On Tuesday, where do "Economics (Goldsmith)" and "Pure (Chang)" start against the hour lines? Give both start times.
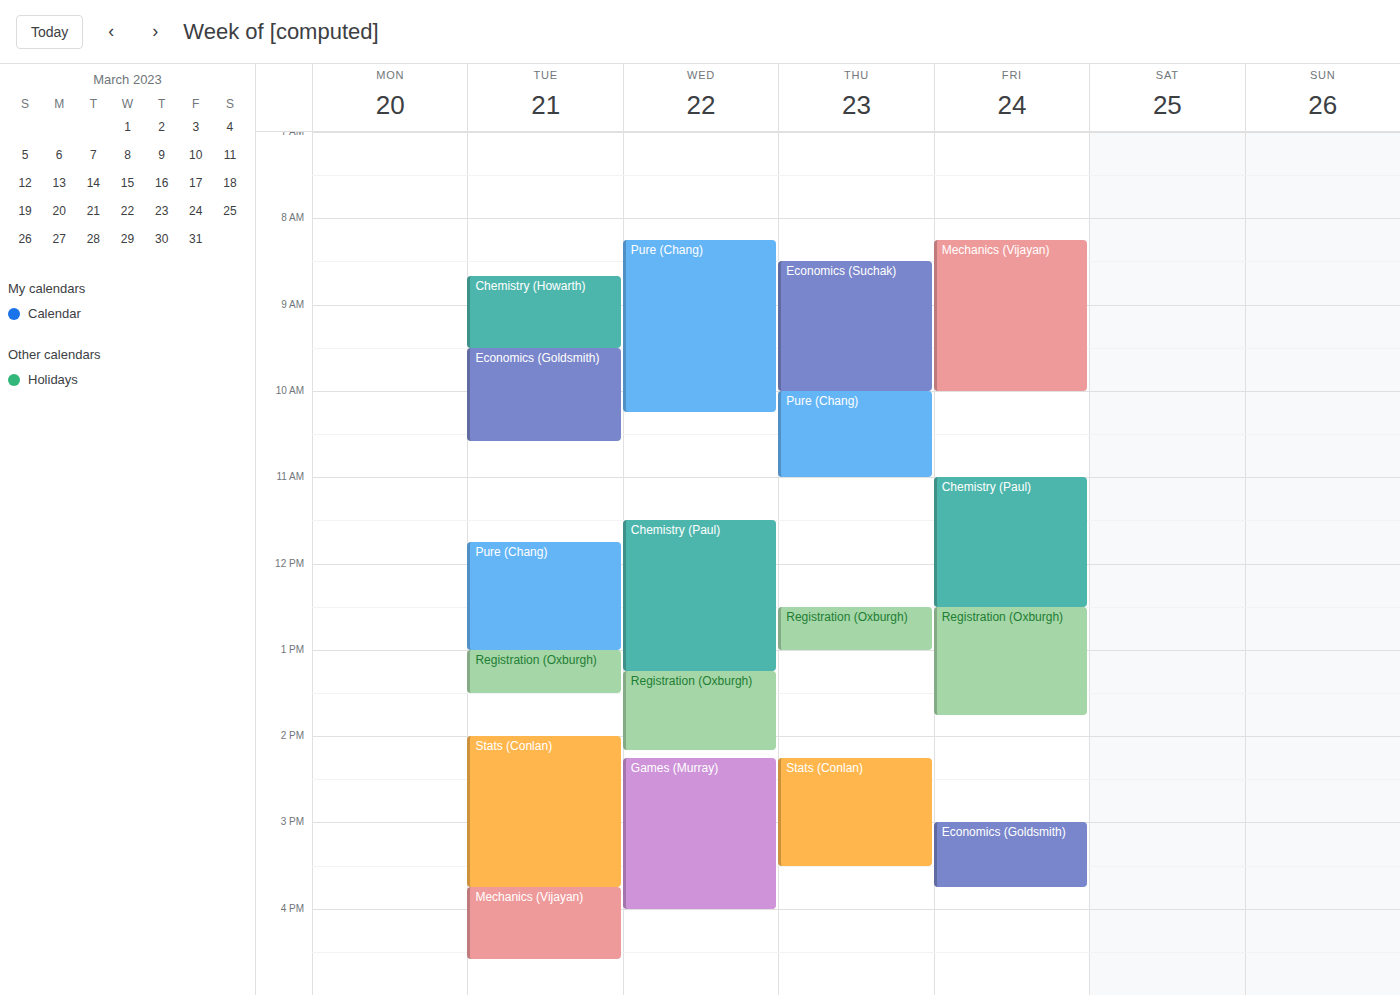
"Economics (Goldsmith)": 09:30, halfway between the 09:00 and 10:00 lines. "Pure (Chang)": 11:45, neither: three quarters of the way from the 11:00 line to the 12:00 line.